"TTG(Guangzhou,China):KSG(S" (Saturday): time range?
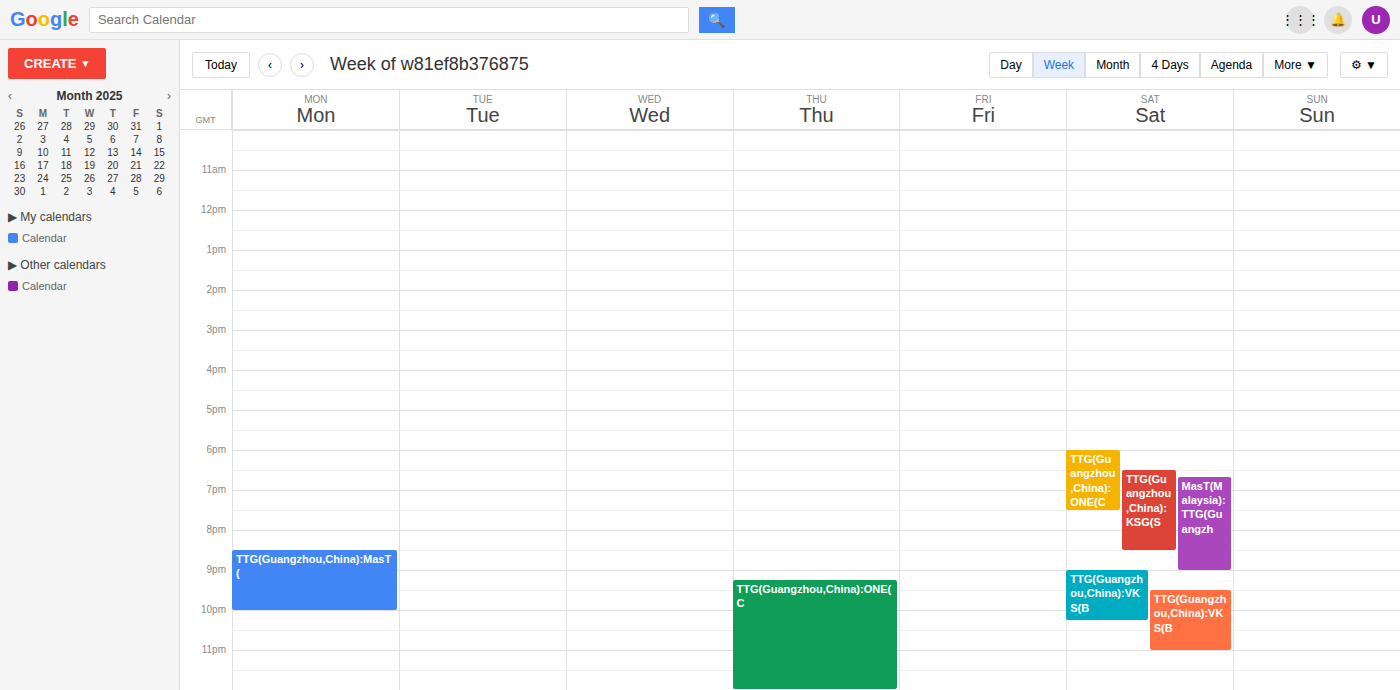
6:30 PM to 8:30 PM